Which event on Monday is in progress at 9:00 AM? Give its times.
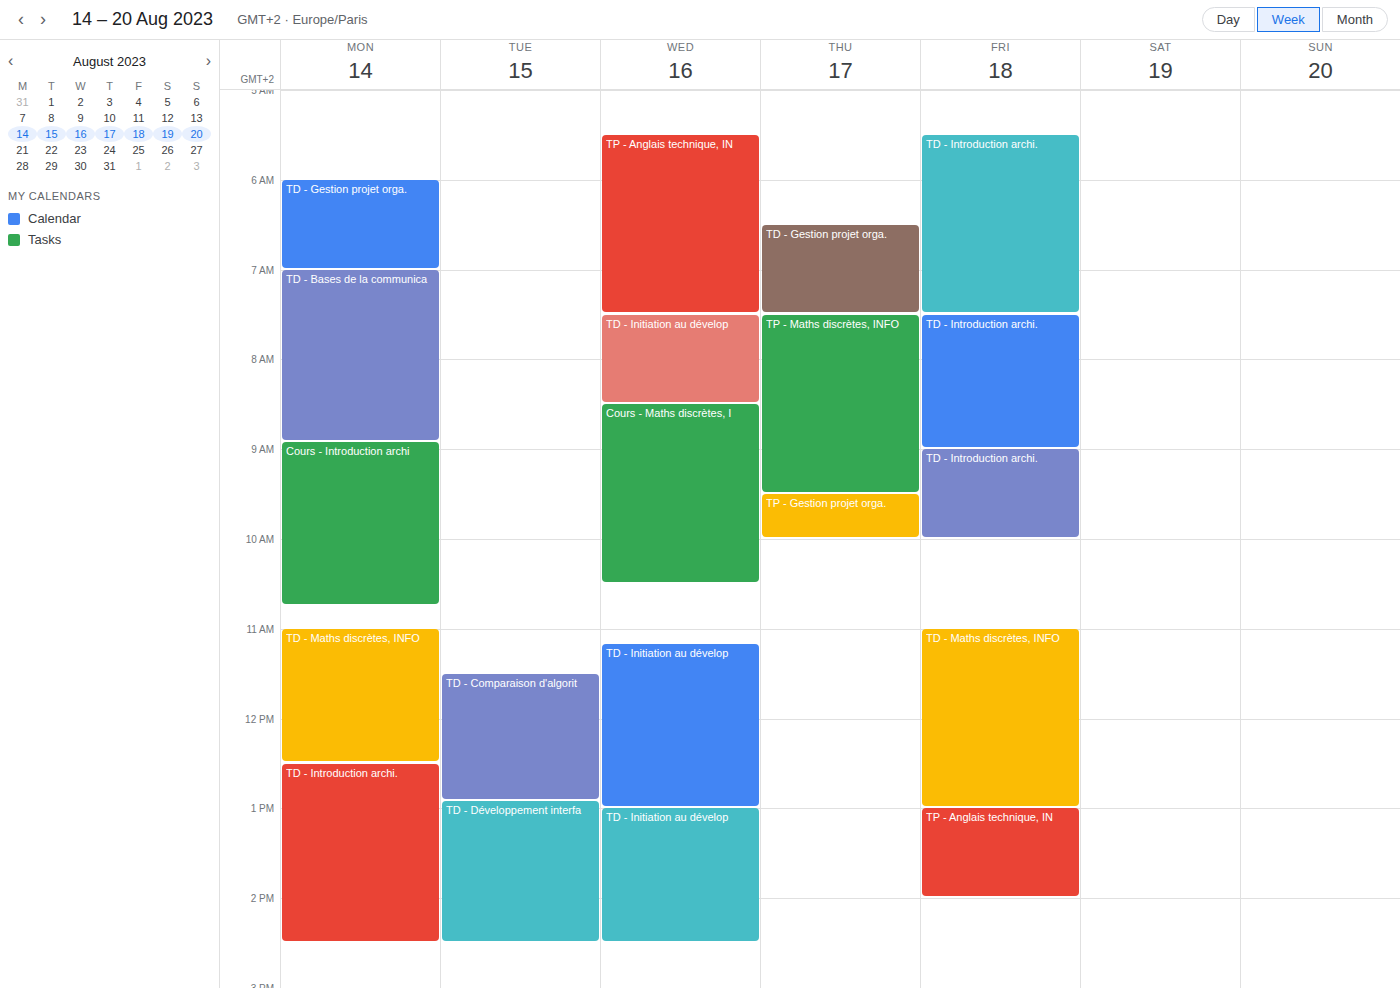
"Cours - Introduction archi", 8:55 AM to 10:45 AM